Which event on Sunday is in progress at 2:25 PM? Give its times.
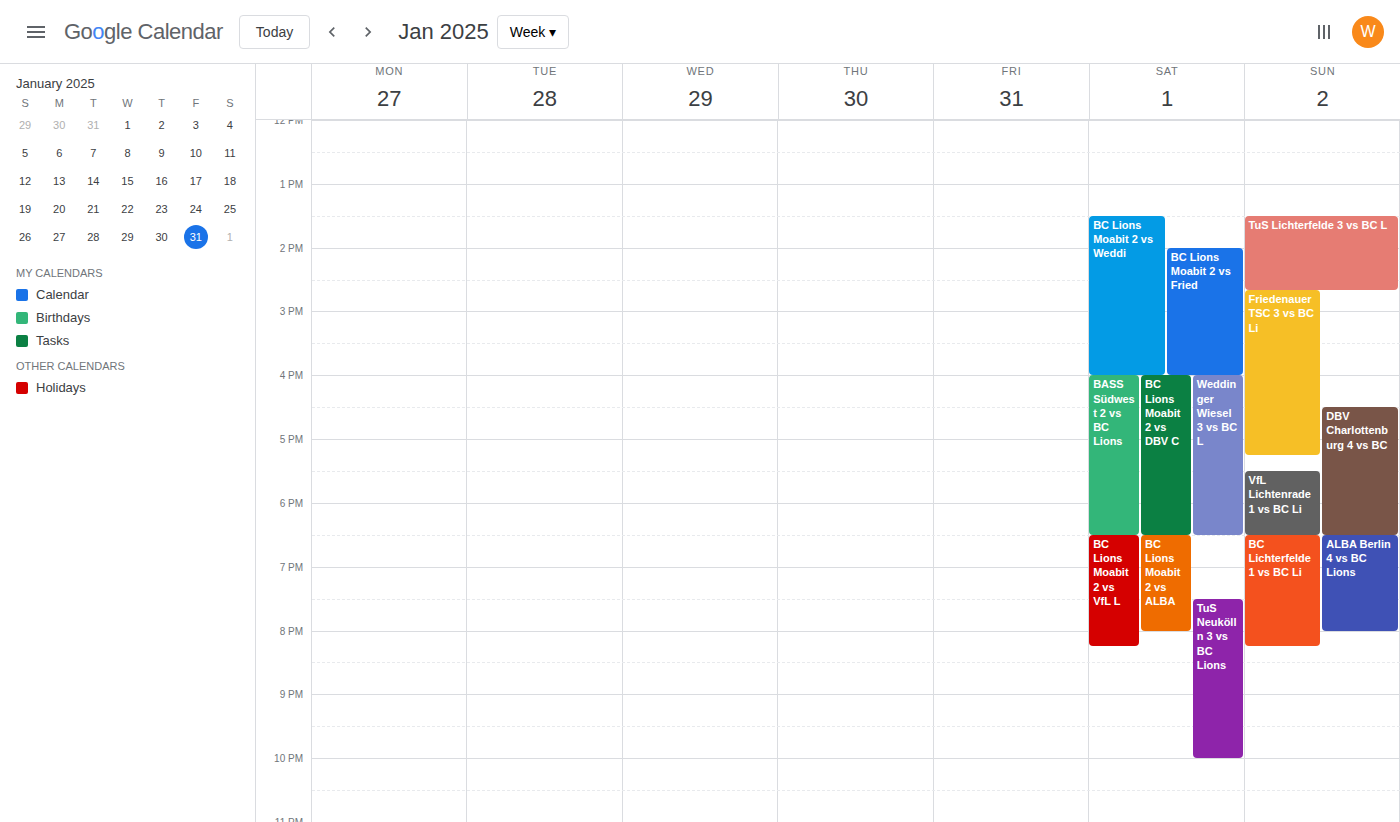
"TuS Lichterfelde 3 vs BC L", 1:30 PM to 2:40 PM